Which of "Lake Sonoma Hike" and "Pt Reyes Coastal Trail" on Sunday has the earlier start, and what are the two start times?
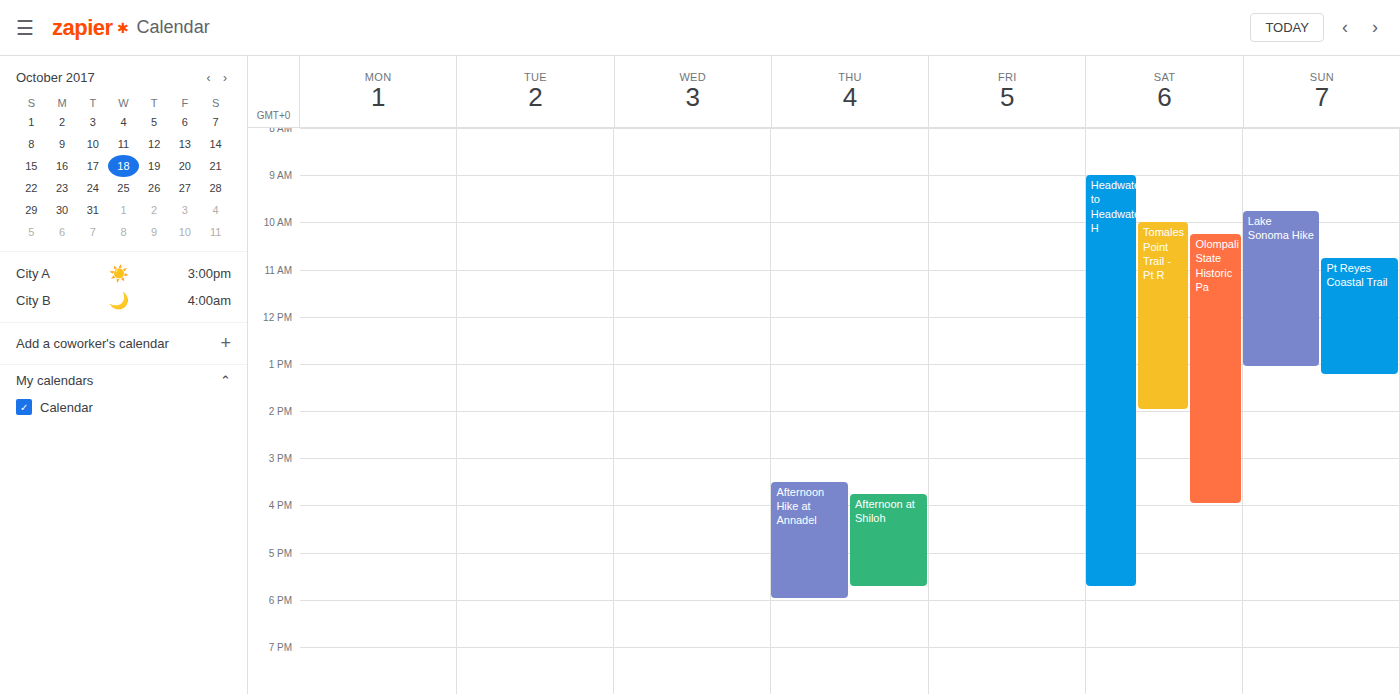
"Lake Sonoma Hike" 9:45 AM; "Pt Reyes Coastal Trail" 10:45 AM.